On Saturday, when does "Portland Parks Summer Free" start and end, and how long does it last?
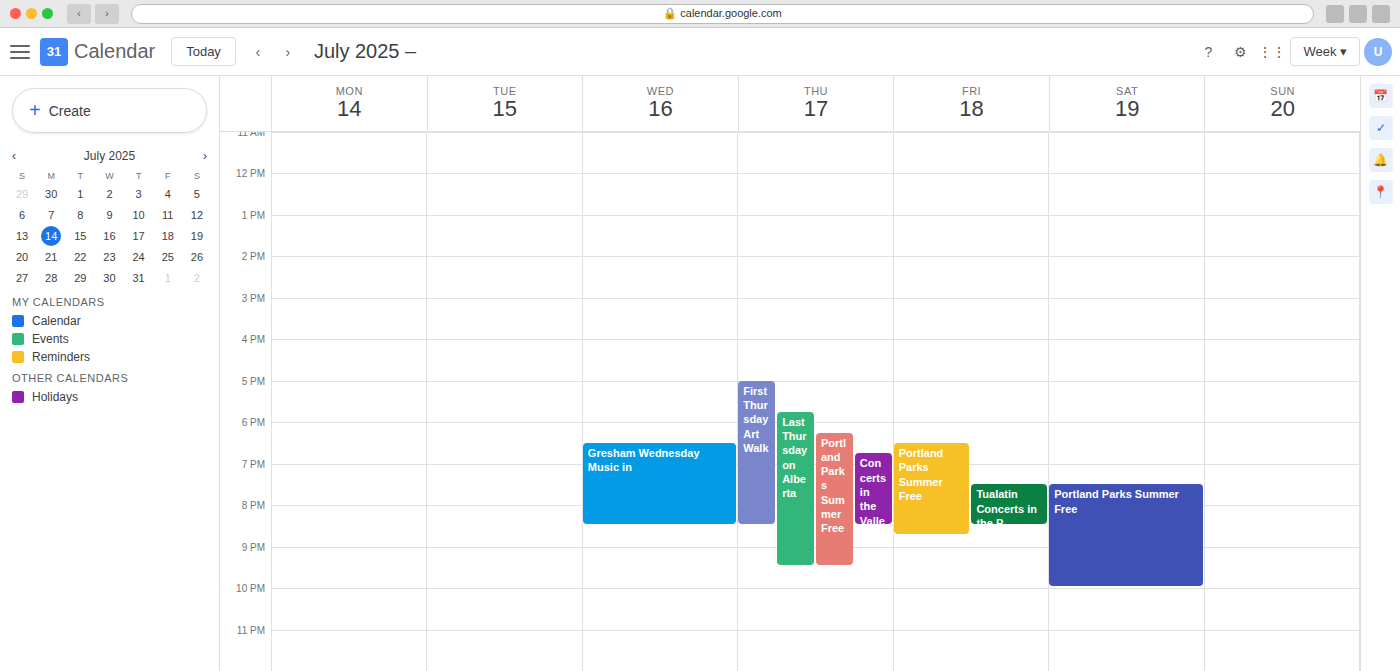
19:30 to 22:00, 2 hours 30 minutes